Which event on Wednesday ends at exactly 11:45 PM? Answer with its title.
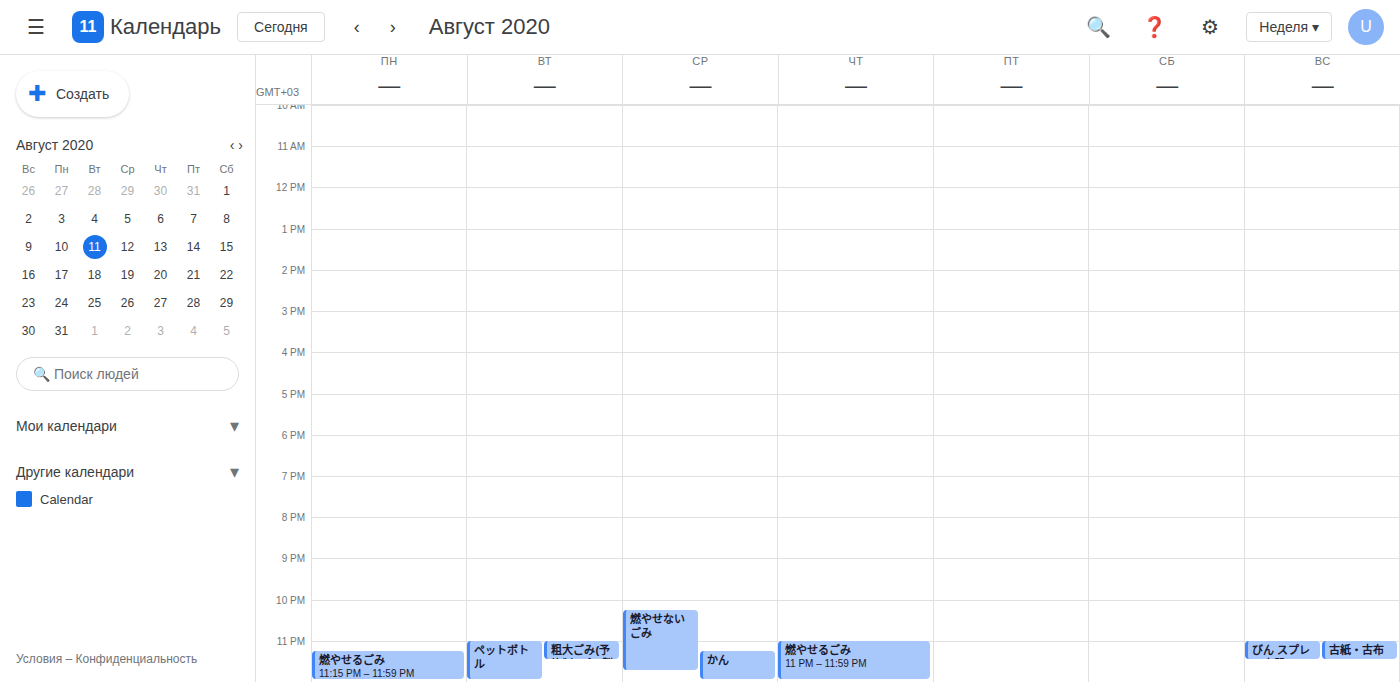
"燃やせないごみ"